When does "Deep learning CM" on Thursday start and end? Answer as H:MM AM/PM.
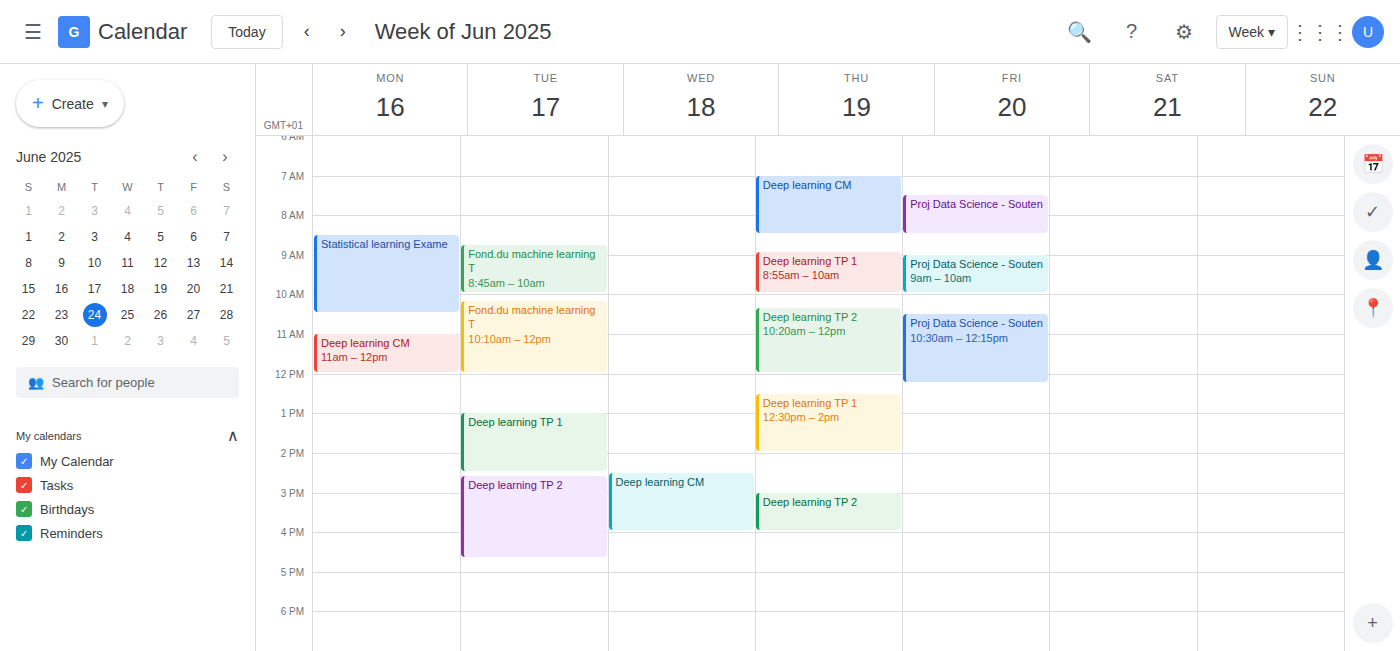
7:00 AM to 8:30 AM